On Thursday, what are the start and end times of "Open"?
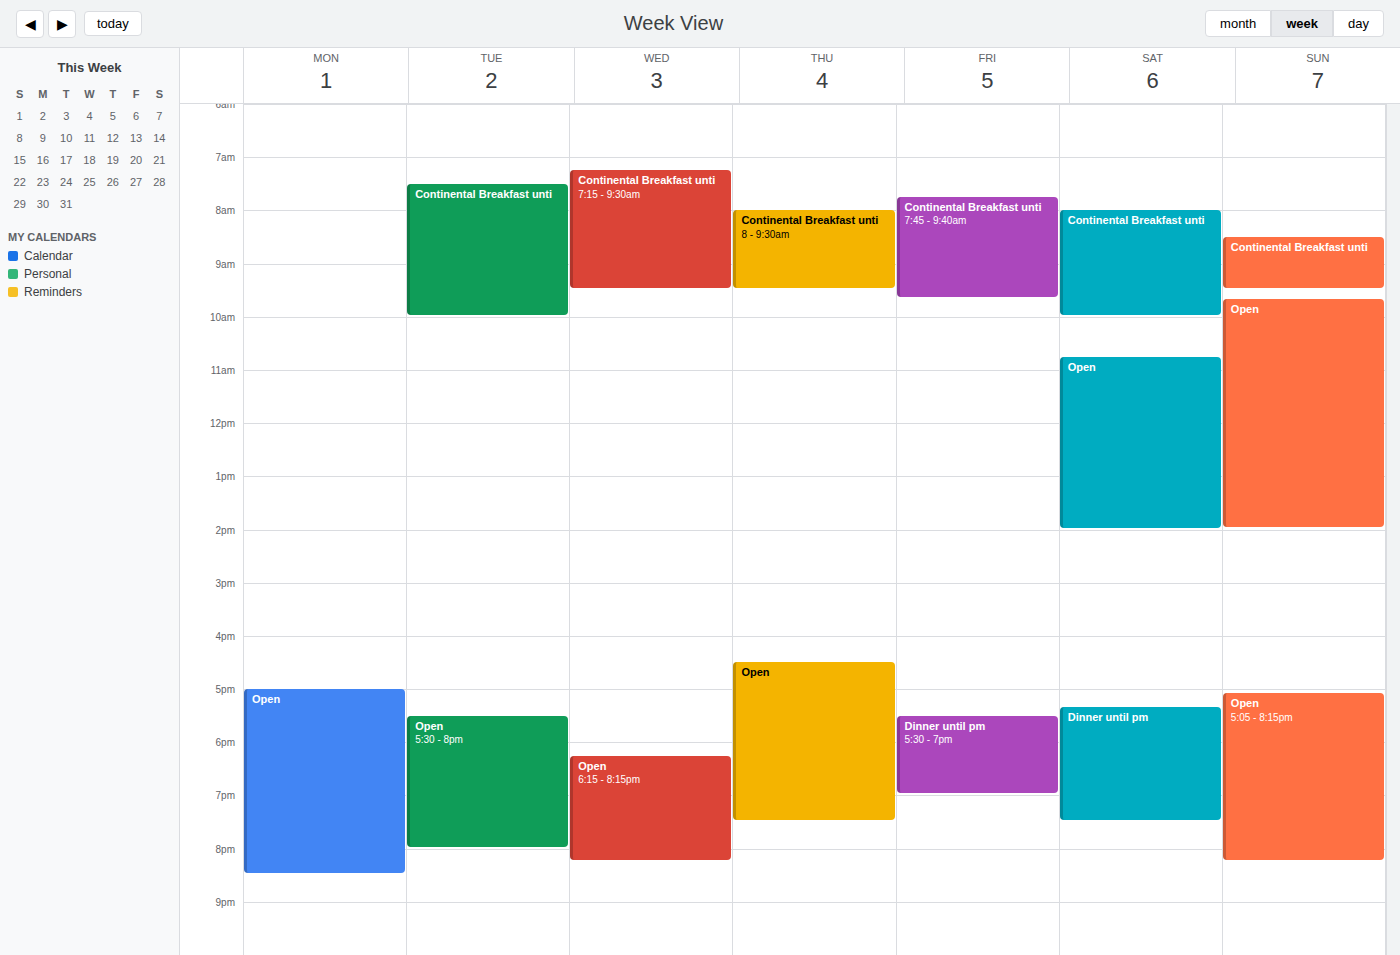
16:30 to 19:30